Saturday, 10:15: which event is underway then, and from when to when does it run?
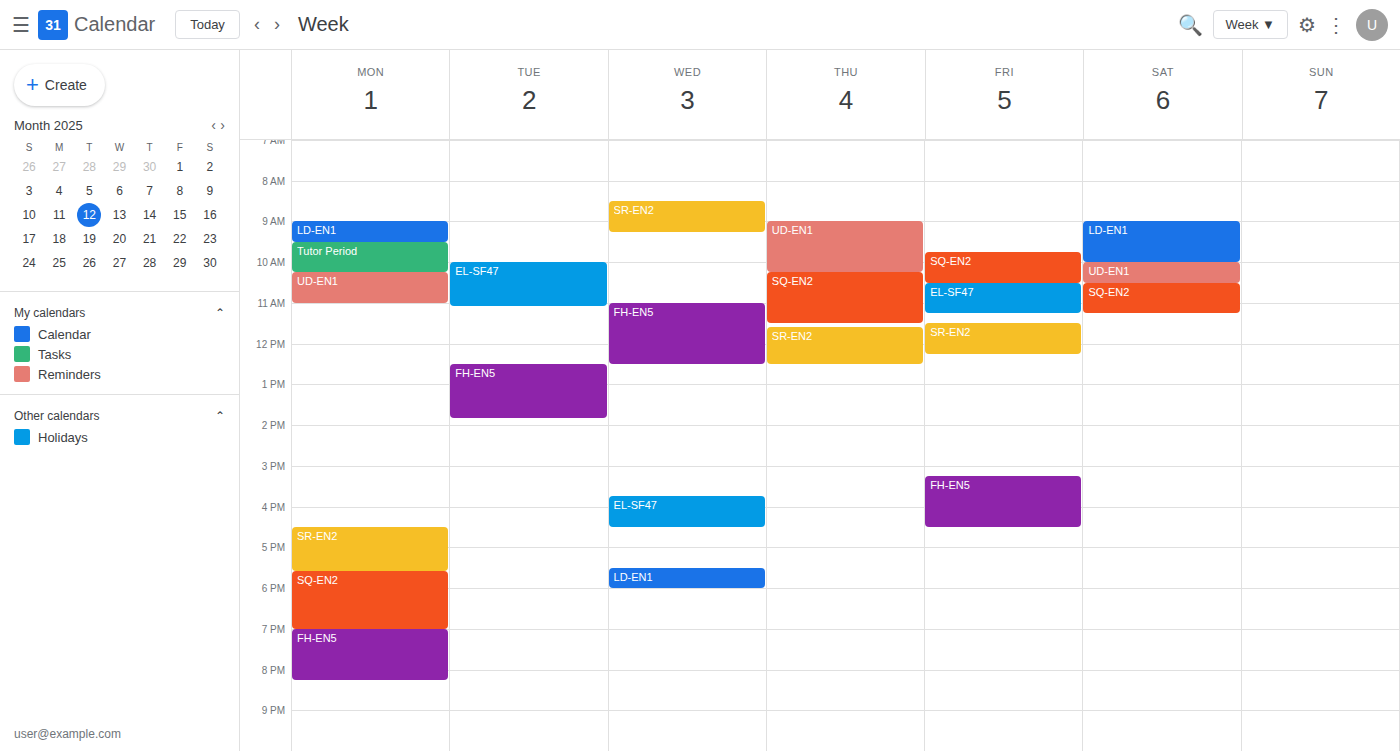
"UD-EN1", 10:00 to 10:30